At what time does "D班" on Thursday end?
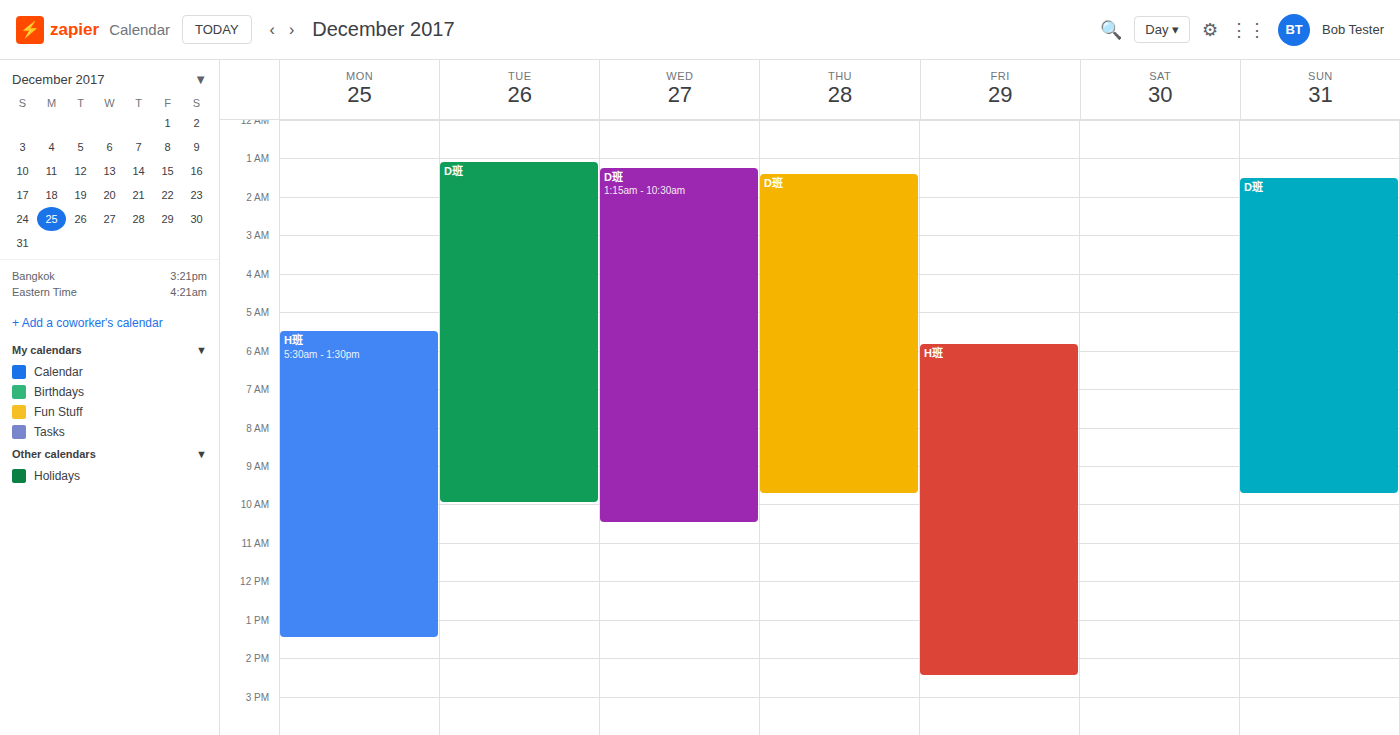
9:45 AM